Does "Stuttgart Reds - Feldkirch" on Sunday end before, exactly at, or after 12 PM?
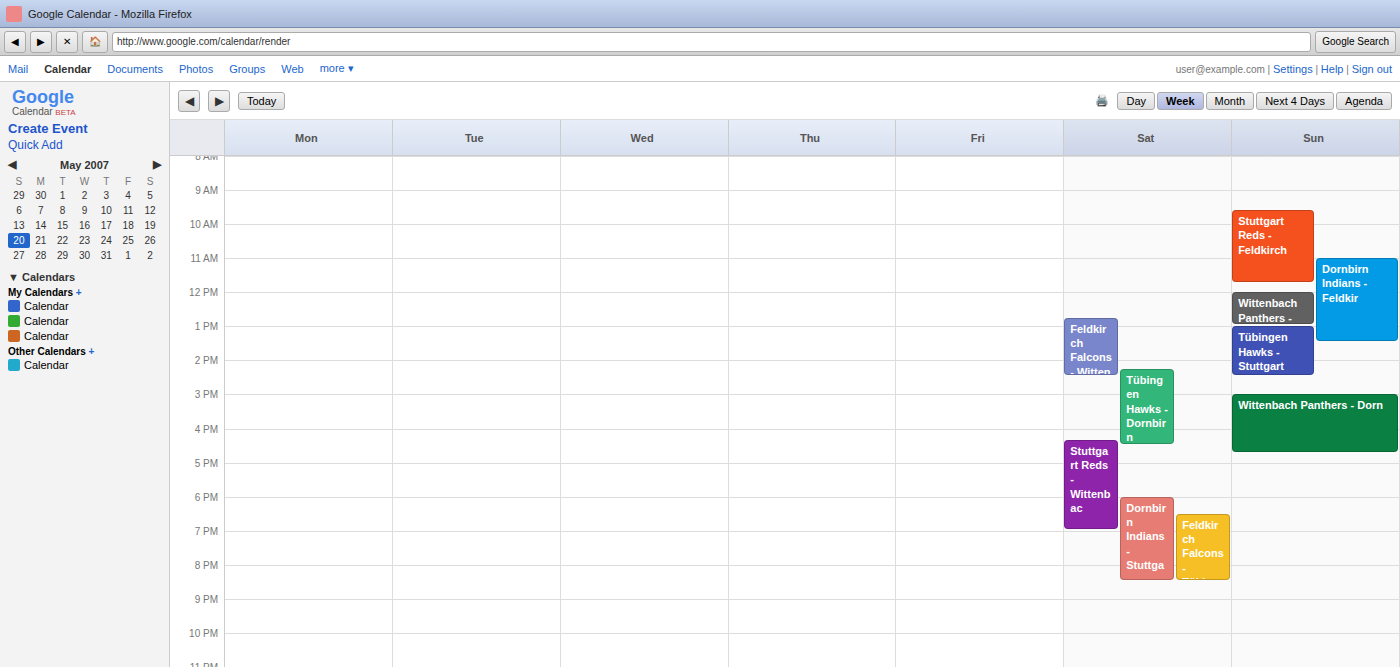
11:45 AM -- before 12 PM, 15 minutes above the 12 PM line.